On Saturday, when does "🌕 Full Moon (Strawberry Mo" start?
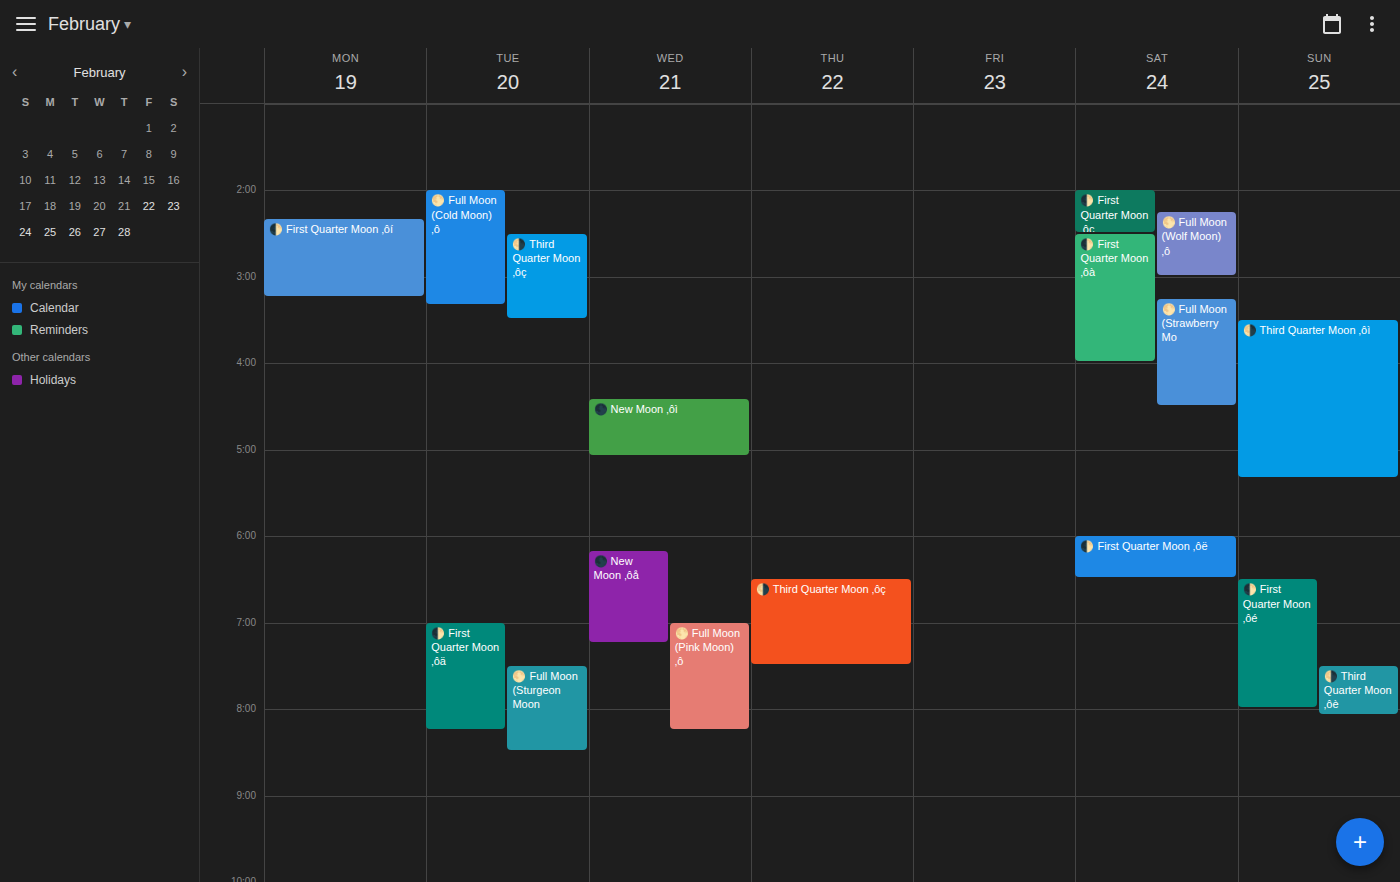
3:15 PM